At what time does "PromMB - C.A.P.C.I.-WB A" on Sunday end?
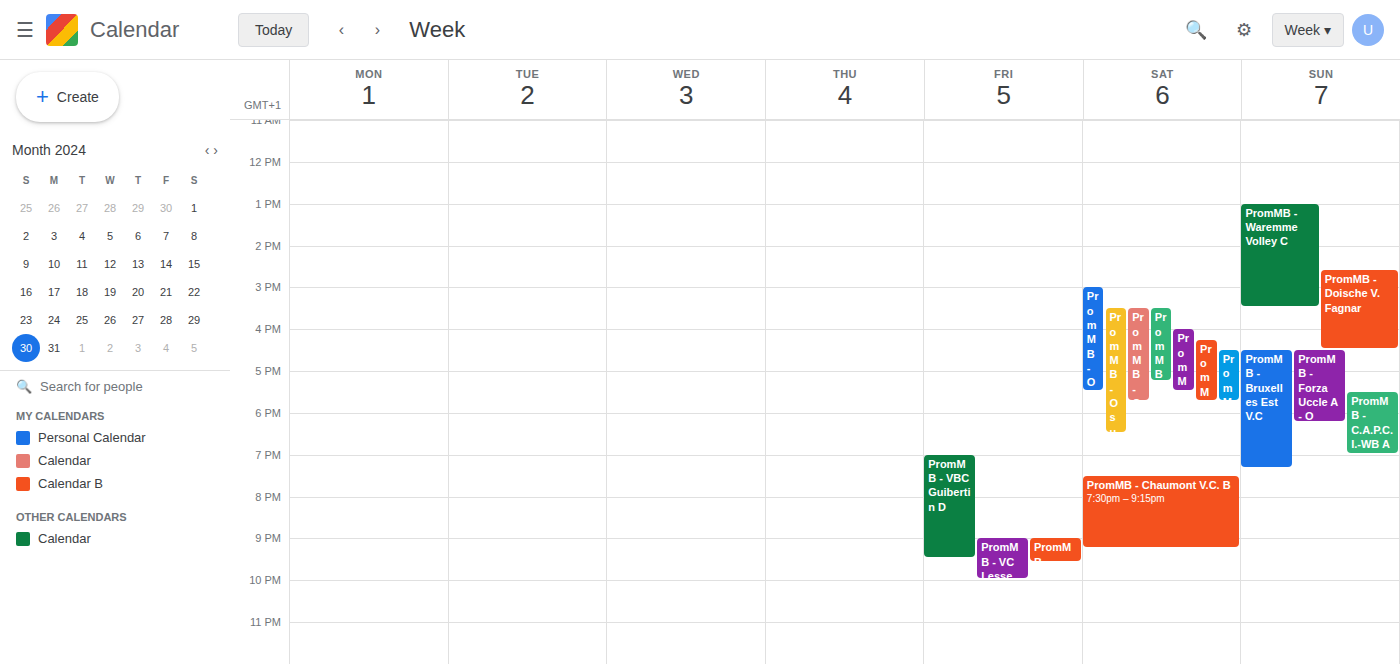
7:00 PM